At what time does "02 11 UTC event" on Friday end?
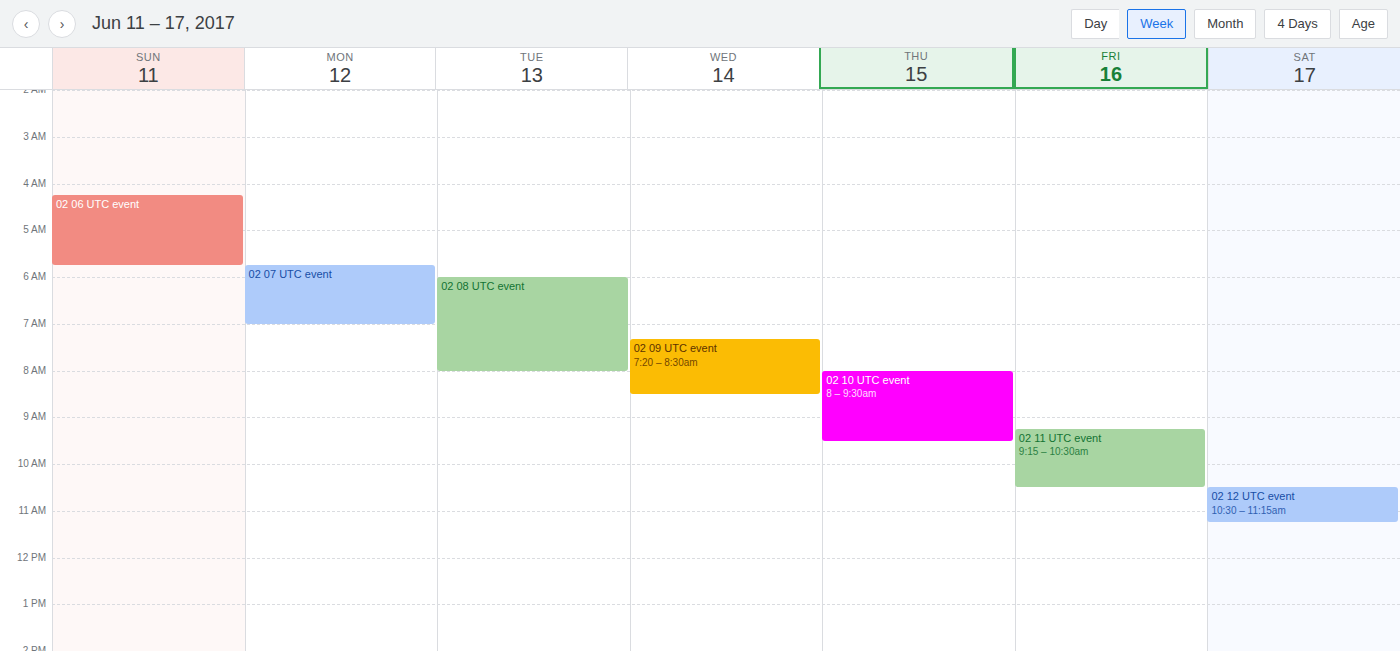
10:30 AM